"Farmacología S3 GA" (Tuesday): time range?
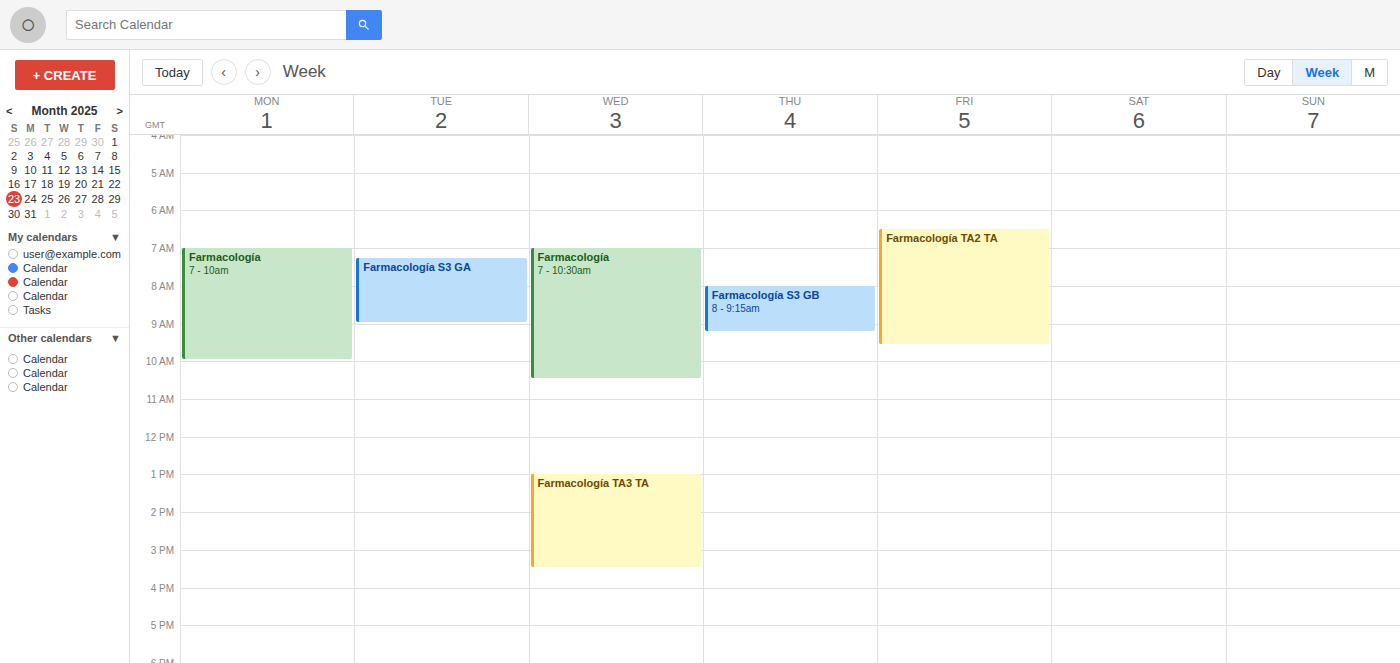
7:15 AM to 9:00 AM